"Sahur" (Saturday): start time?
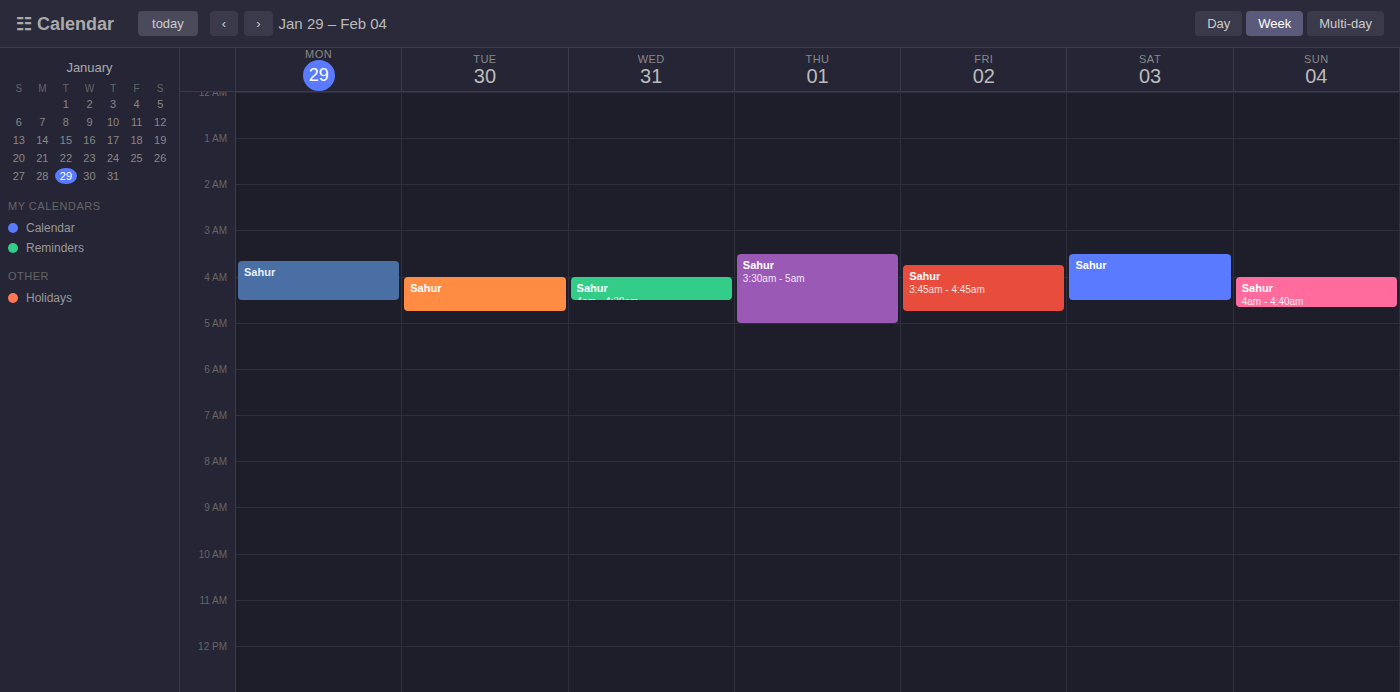
3:30 AM